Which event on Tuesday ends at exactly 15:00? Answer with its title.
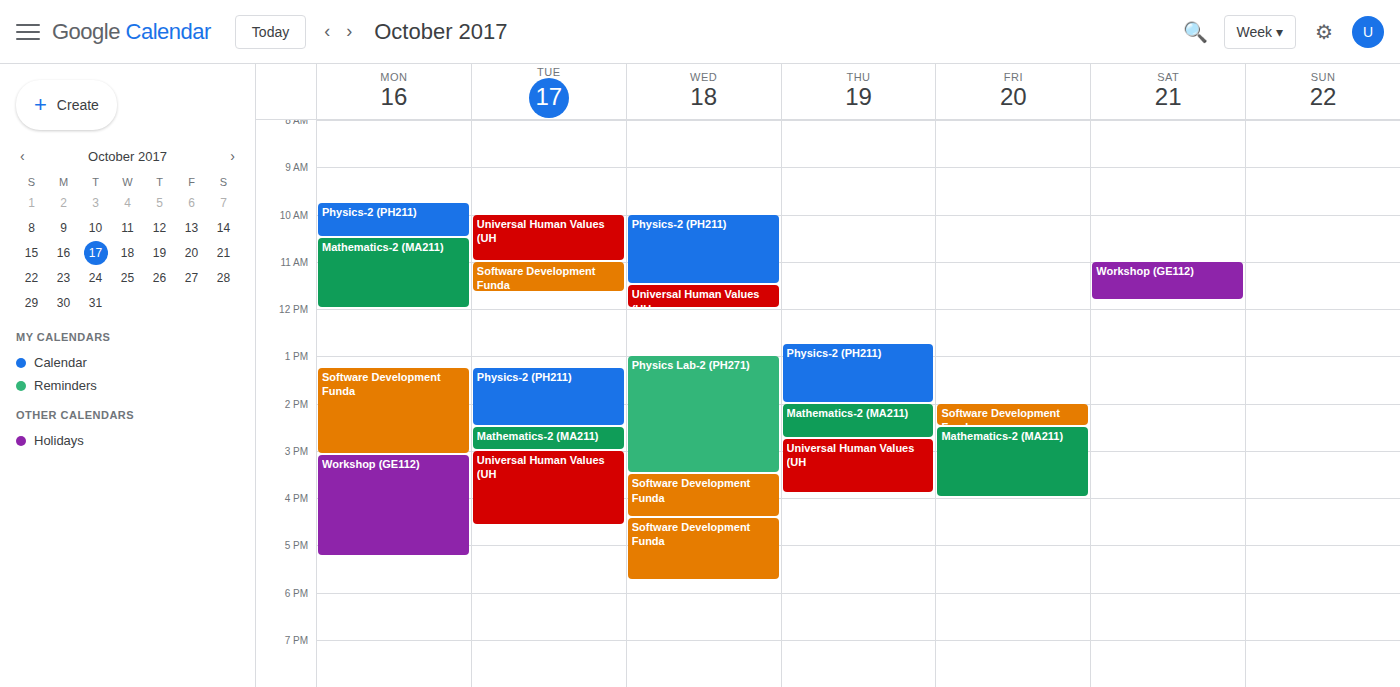
"Mathematics-2 (MA211)"